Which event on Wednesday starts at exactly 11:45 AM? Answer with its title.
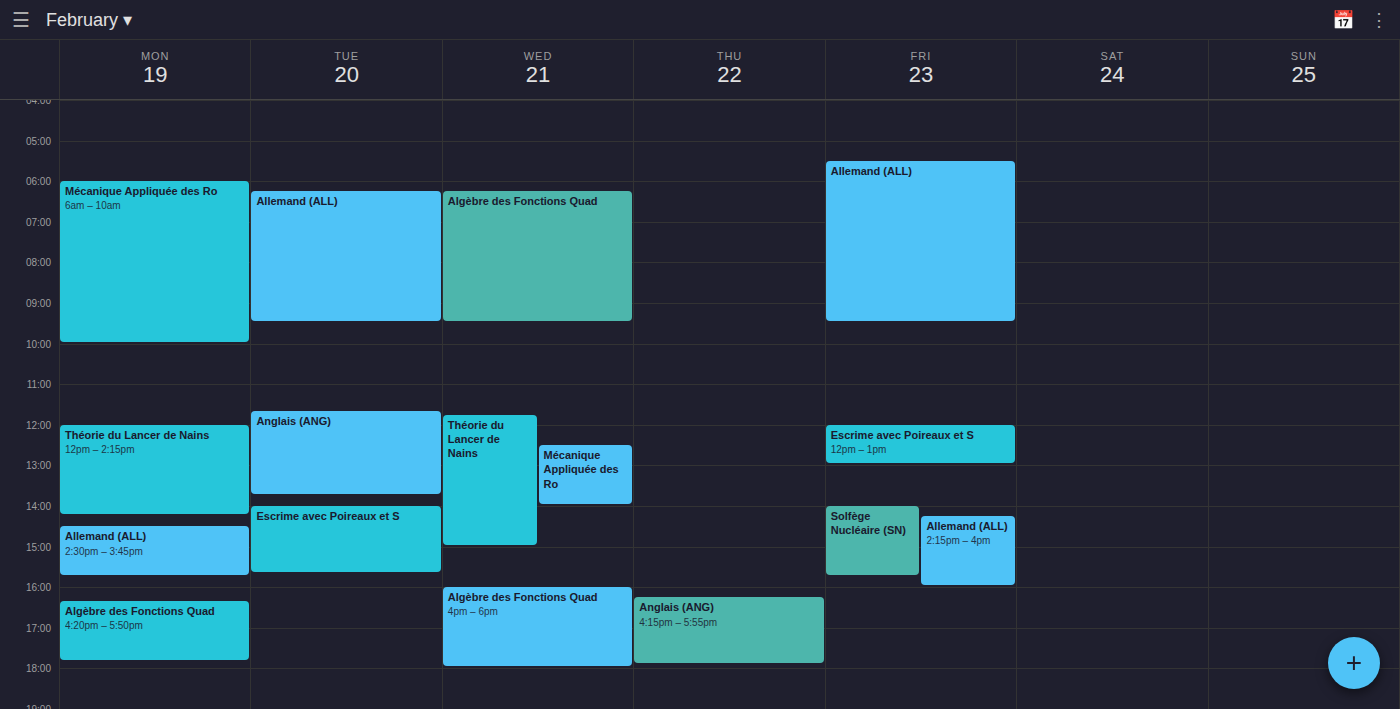
"Théorie du Lancer de Nains"